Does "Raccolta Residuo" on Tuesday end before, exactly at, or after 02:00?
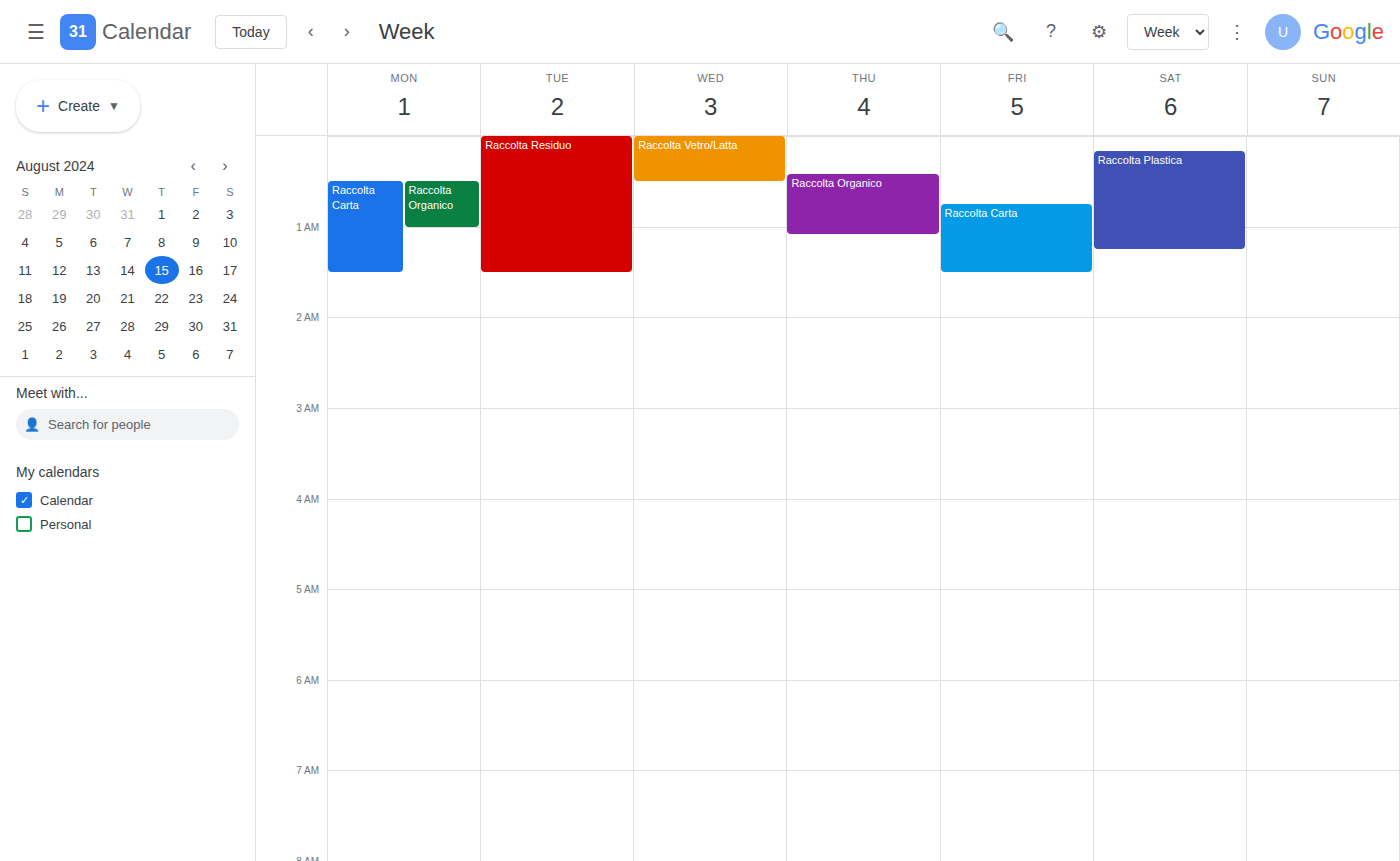
01:30 -- before 02:00, 30 minutes above the 02:00 line.